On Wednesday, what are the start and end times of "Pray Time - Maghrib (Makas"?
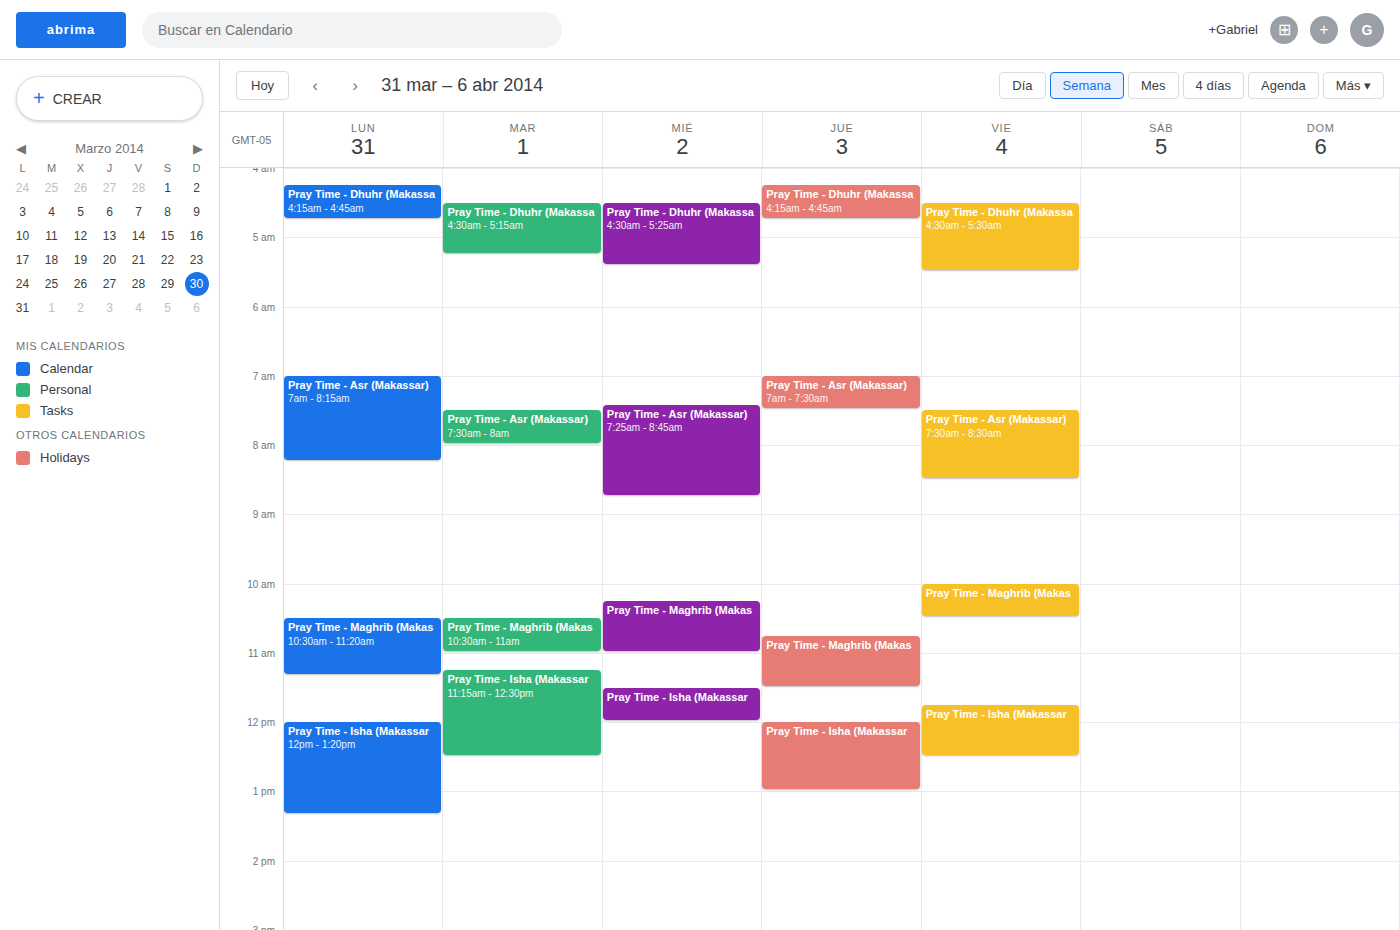
10:15 AM to 11:00 AM